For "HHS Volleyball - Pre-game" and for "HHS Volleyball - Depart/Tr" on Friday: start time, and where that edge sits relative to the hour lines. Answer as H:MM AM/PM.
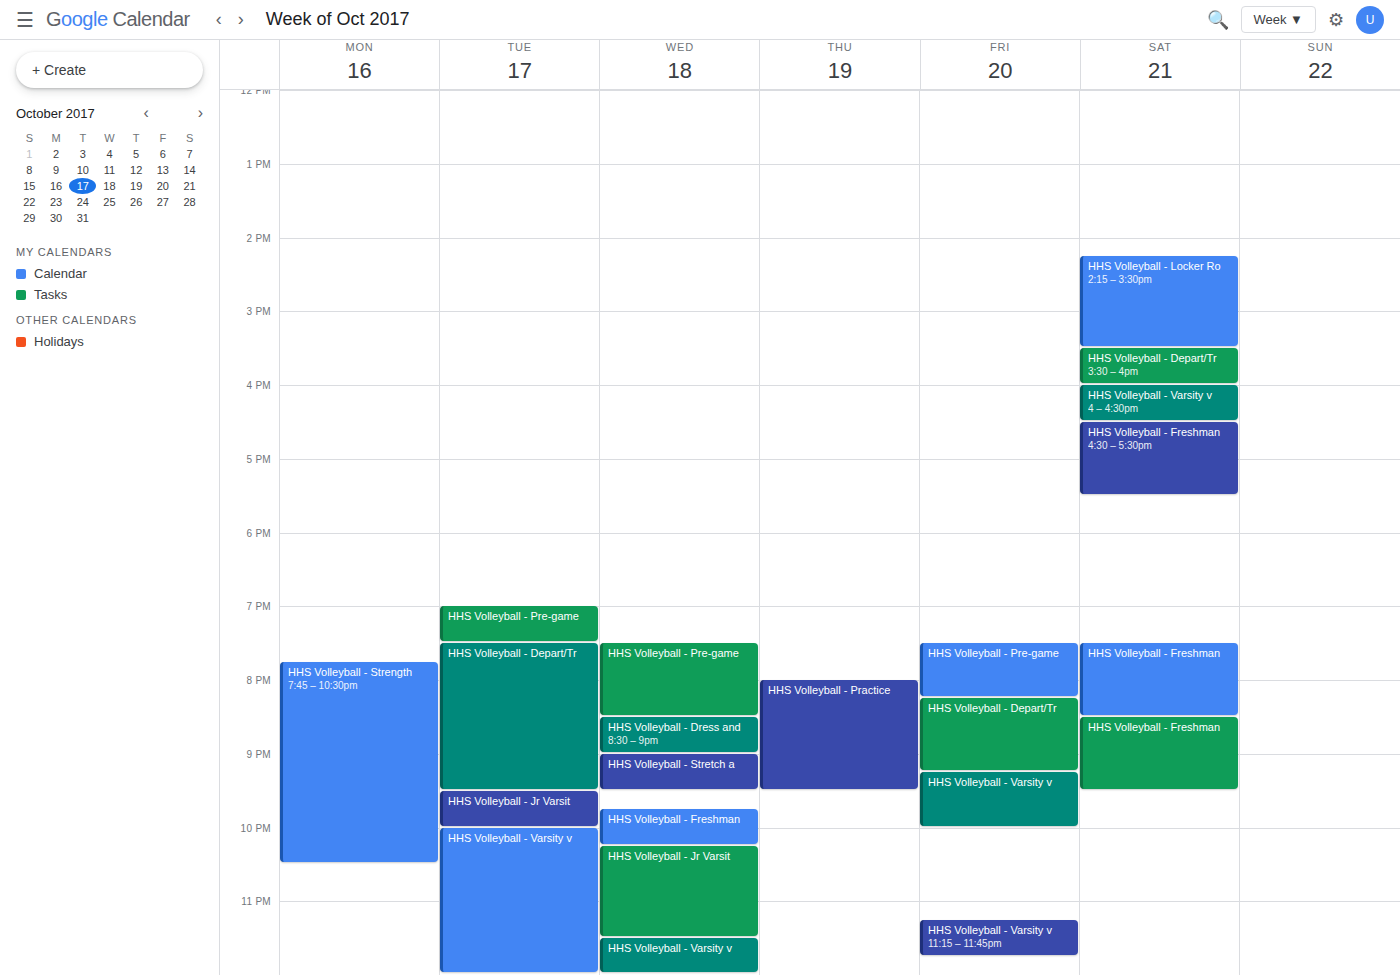
"HHS Volleyball - Pre-game": 7:30 PM, halfway between the 7 PM and 8 PM lines. "HHS Volleyball - Depart/Tr": 8:15 PM, neither: a quarter of the way from the 8 PM line to the 9 PM line.